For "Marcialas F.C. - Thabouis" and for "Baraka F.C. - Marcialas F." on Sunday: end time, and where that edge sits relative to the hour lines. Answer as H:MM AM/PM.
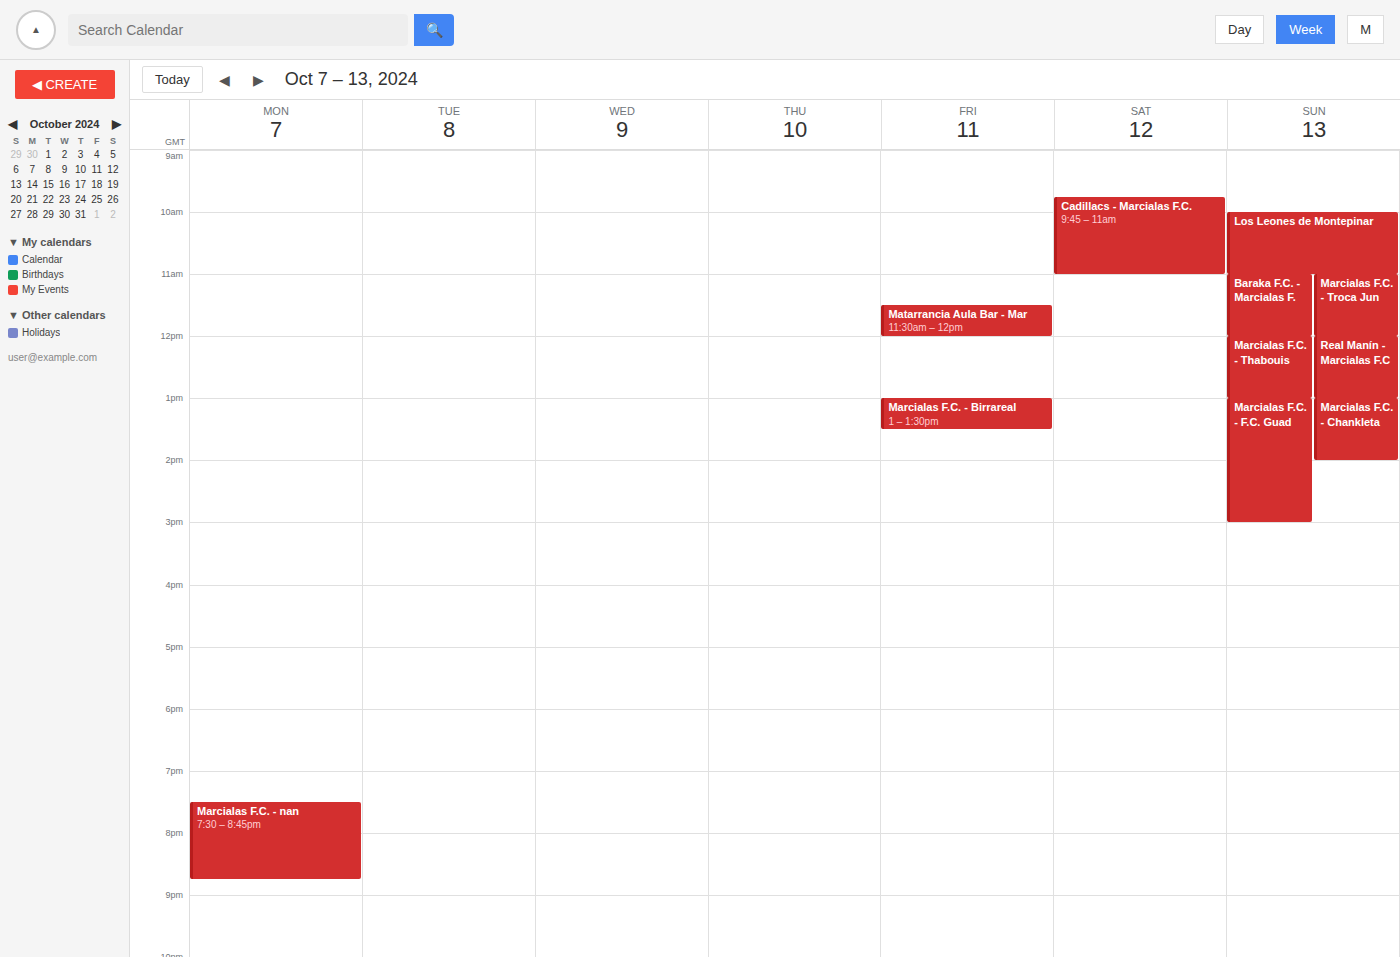
"Marcialas F.C. - Thabouis": 1:00 PM, exactly on the 1 PM line. "Baraka F.C. - Marcialas F.": 12:00 PM, exactly on the 12 PM line.